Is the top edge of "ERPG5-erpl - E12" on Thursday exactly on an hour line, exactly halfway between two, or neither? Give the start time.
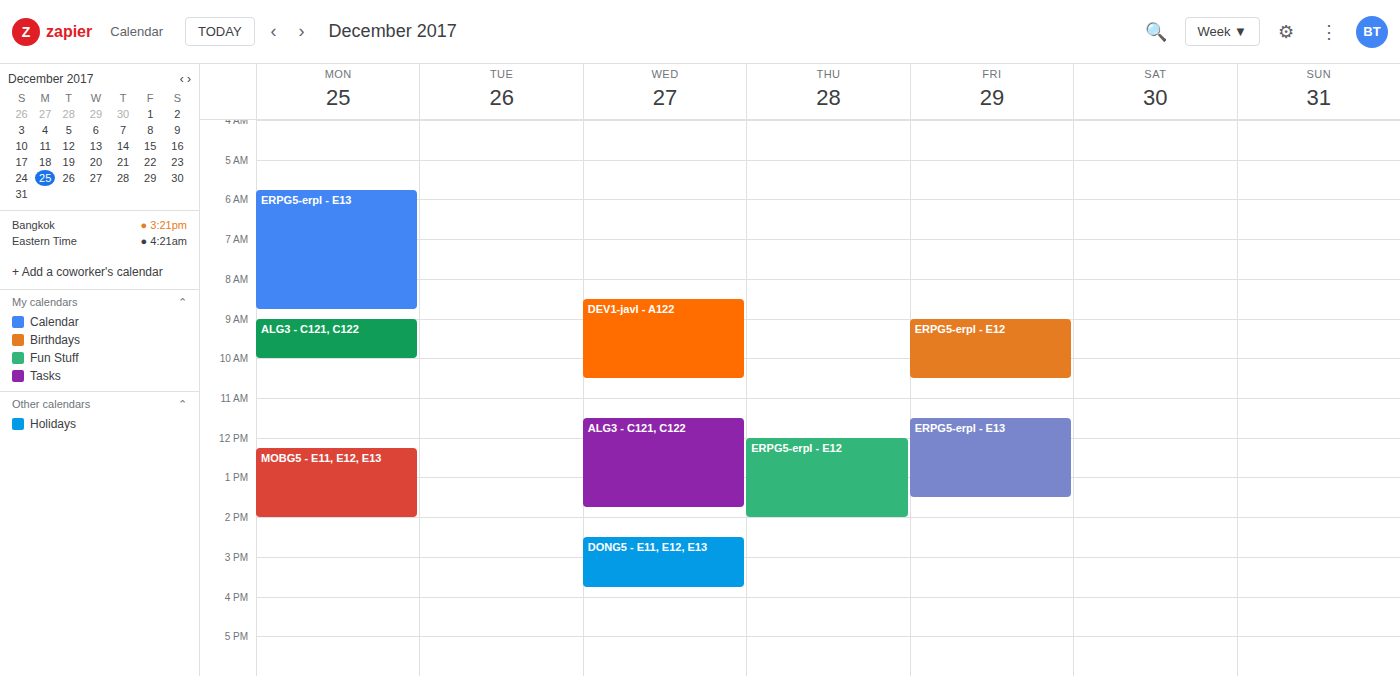
12:00 PM -- exactly on the 12 PM line.